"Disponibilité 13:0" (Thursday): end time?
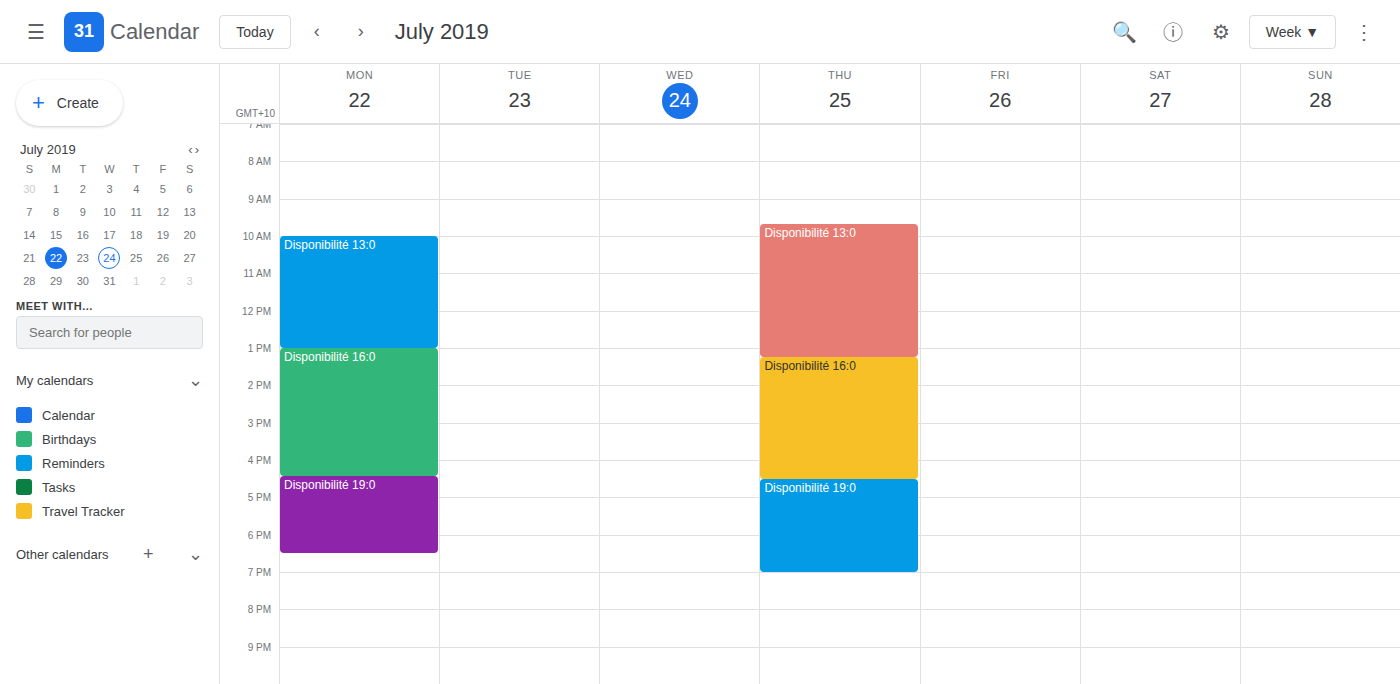
1:15 PM